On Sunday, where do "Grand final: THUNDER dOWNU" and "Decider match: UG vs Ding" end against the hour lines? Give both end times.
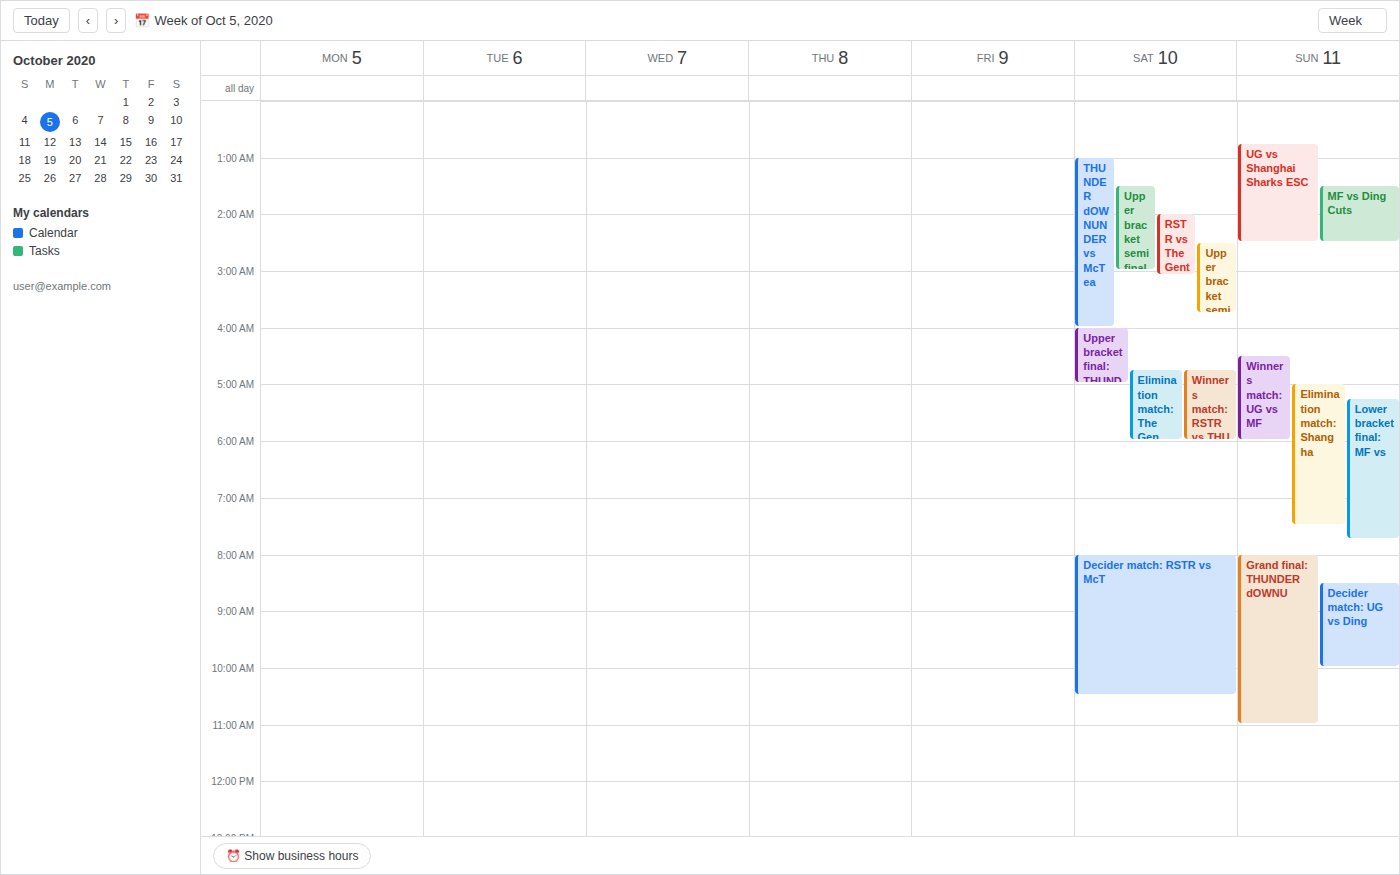
"Grand final: THUNDER dOWNU": 11:00 AM, exactly on the 11 AM line. "Decider match: UG vs Ding": 10:00 AM, exactly on the 10 AM line.